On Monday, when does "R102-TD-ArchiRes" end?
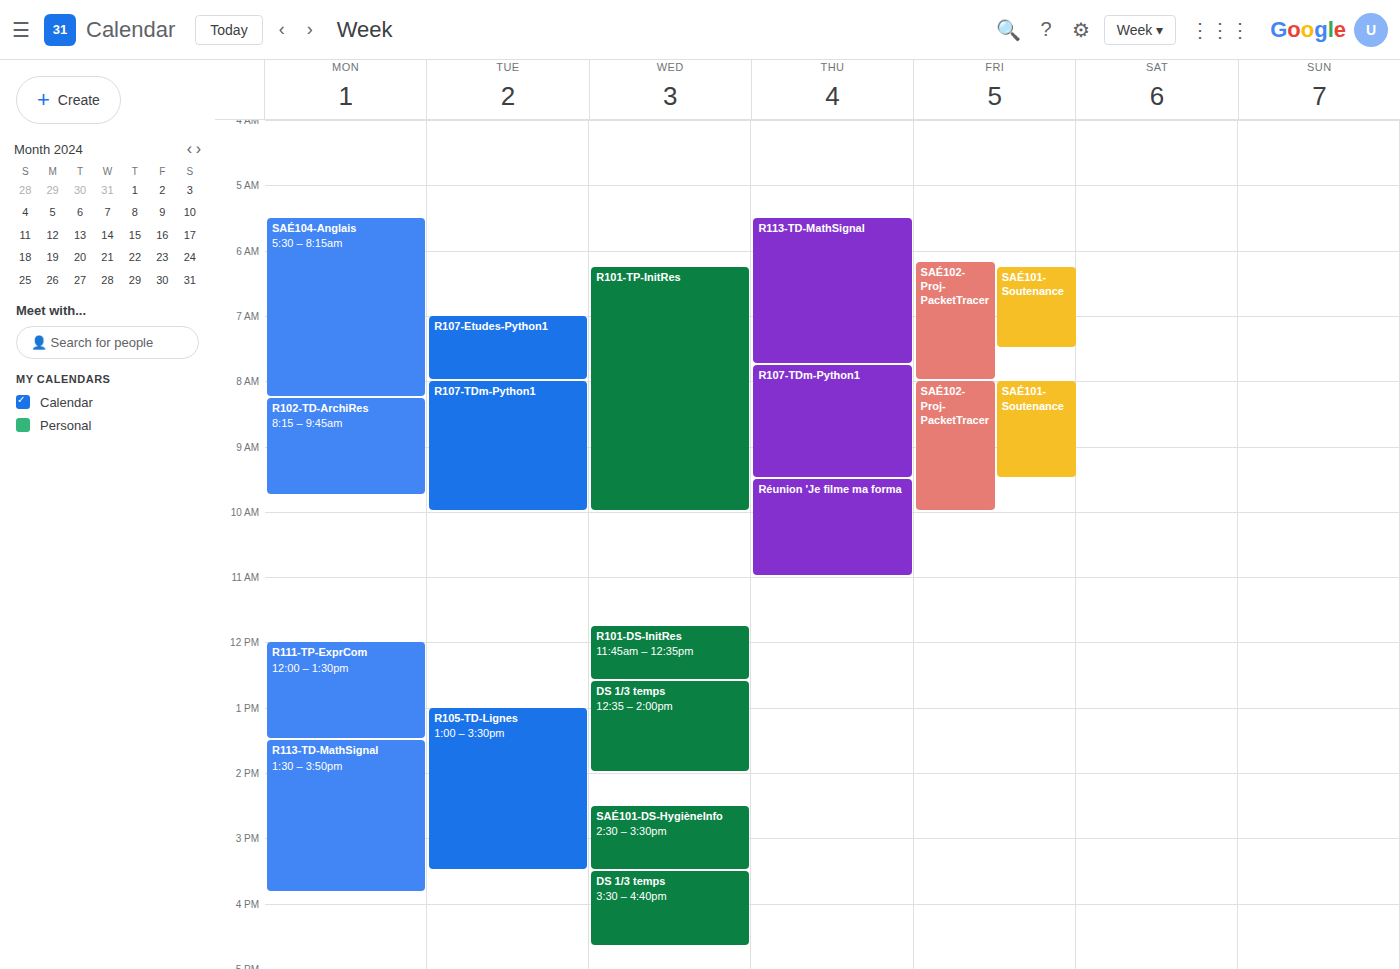
9:45 AM